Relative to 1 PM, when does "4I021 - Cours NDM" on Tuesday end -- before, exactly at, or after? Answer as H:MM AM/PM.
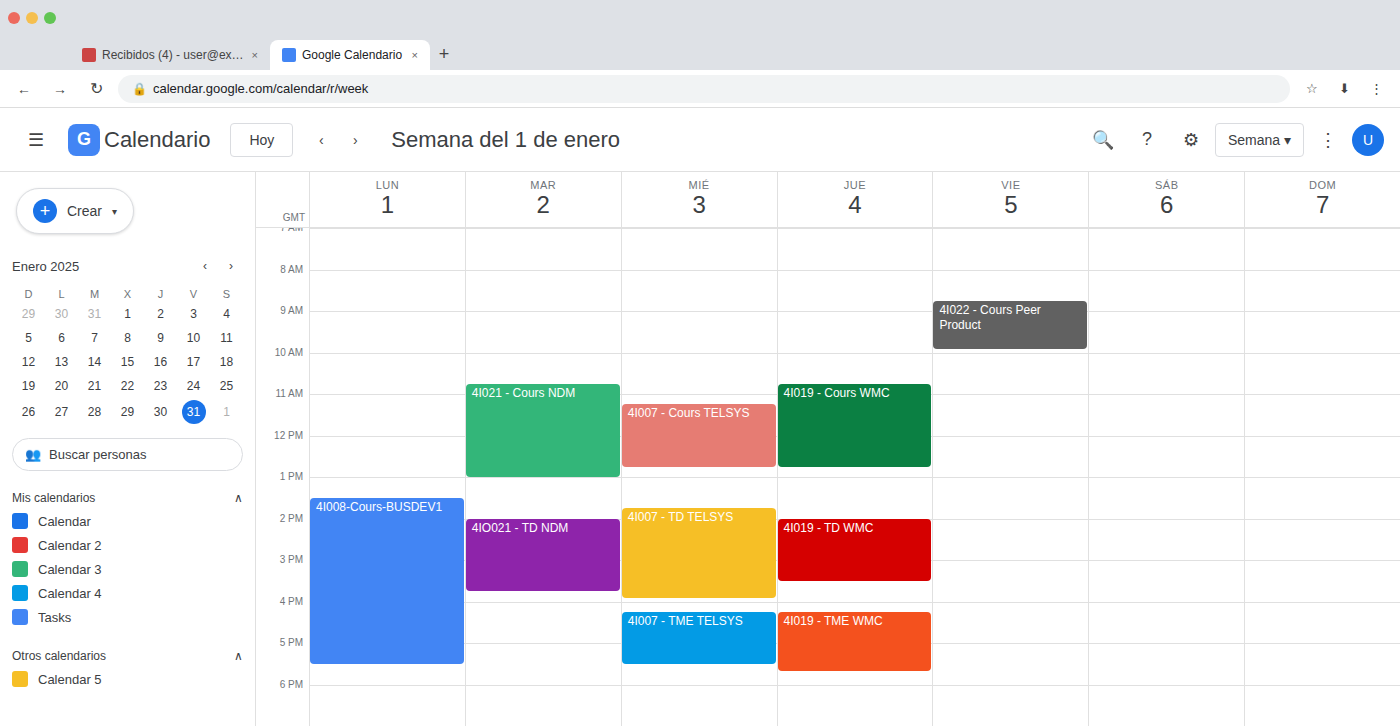
1:00 PM -- exactly at 1 PM, on the 1 PM line.